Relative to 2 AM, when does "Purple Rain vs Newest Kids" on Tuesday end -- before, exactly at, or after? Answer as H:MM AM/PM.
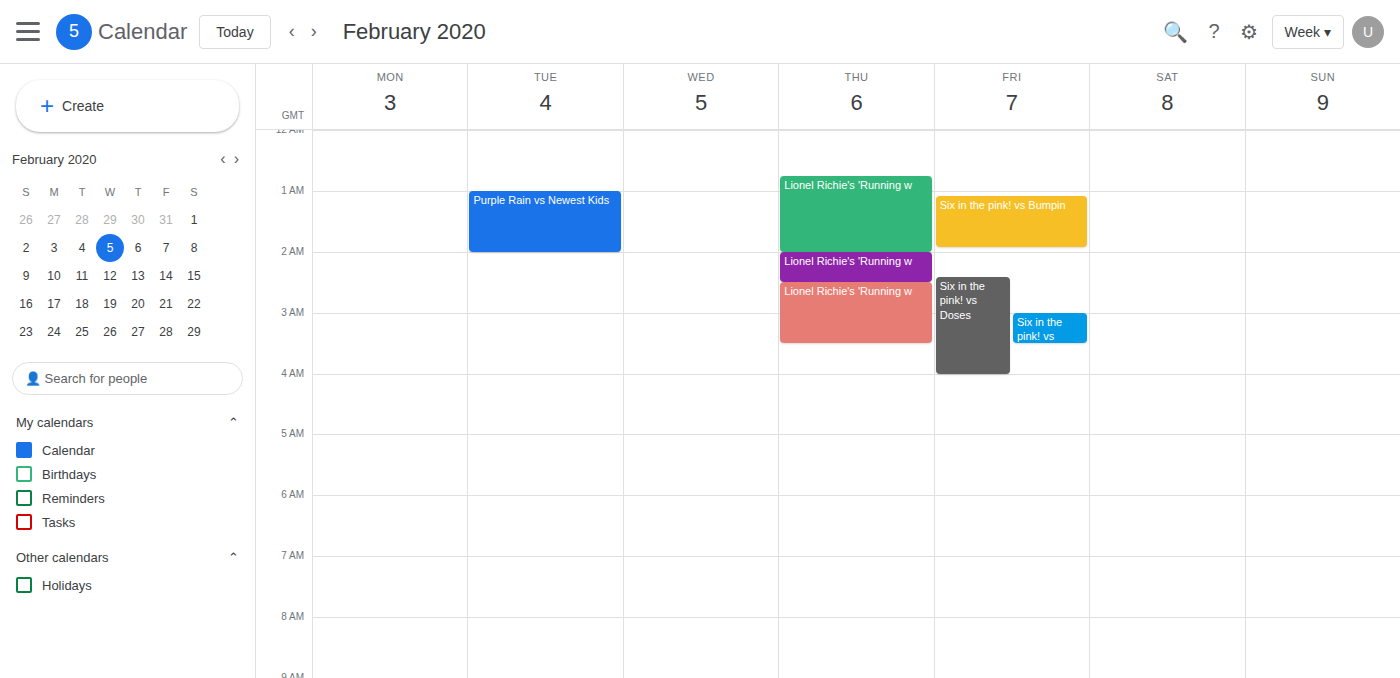
2:00 AM -- exactly at 2 AM, on the 2 AM line.